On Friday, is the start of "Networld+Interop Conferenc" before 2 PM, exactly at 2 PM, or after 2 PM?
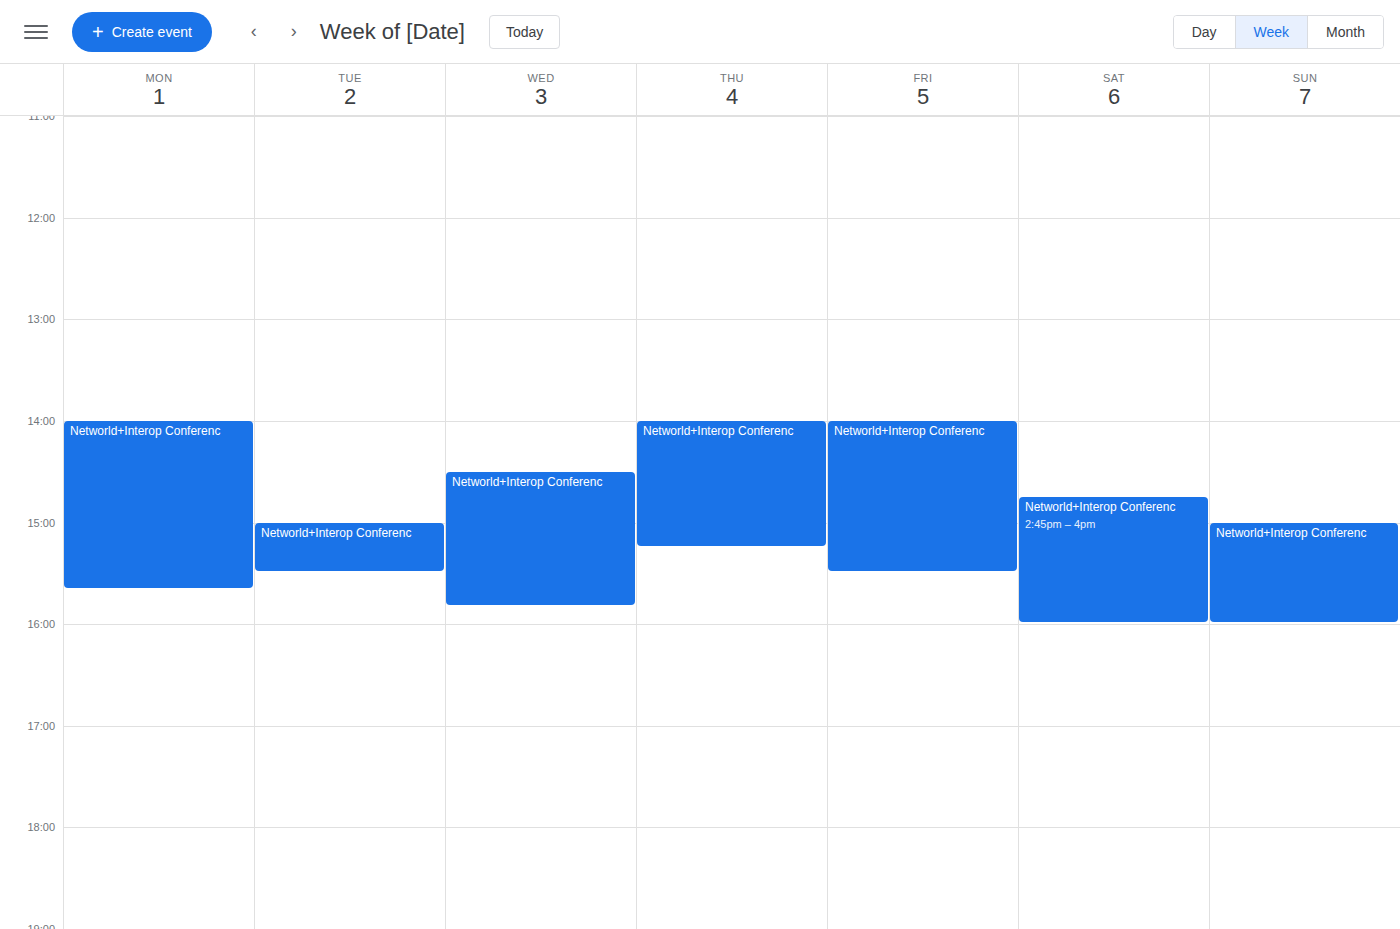
2:00 PM -- exactly at 2 PM, on the 2 PM line.